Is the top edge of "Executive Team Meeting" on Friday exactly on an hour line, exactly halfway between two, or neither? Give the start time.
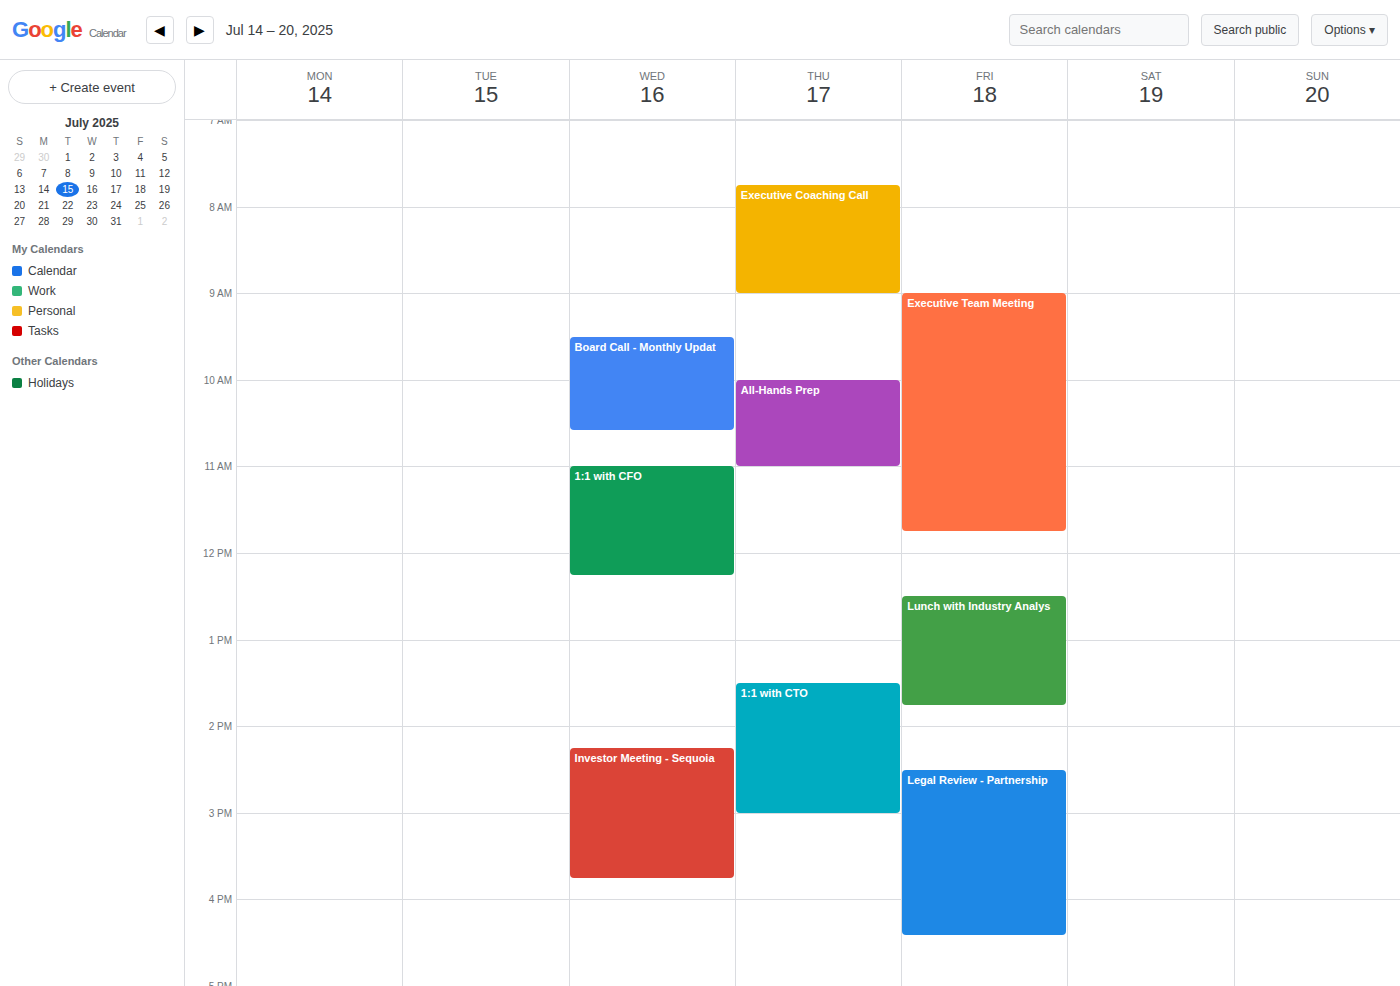
09:00 -- exactly on the 09:00 line.